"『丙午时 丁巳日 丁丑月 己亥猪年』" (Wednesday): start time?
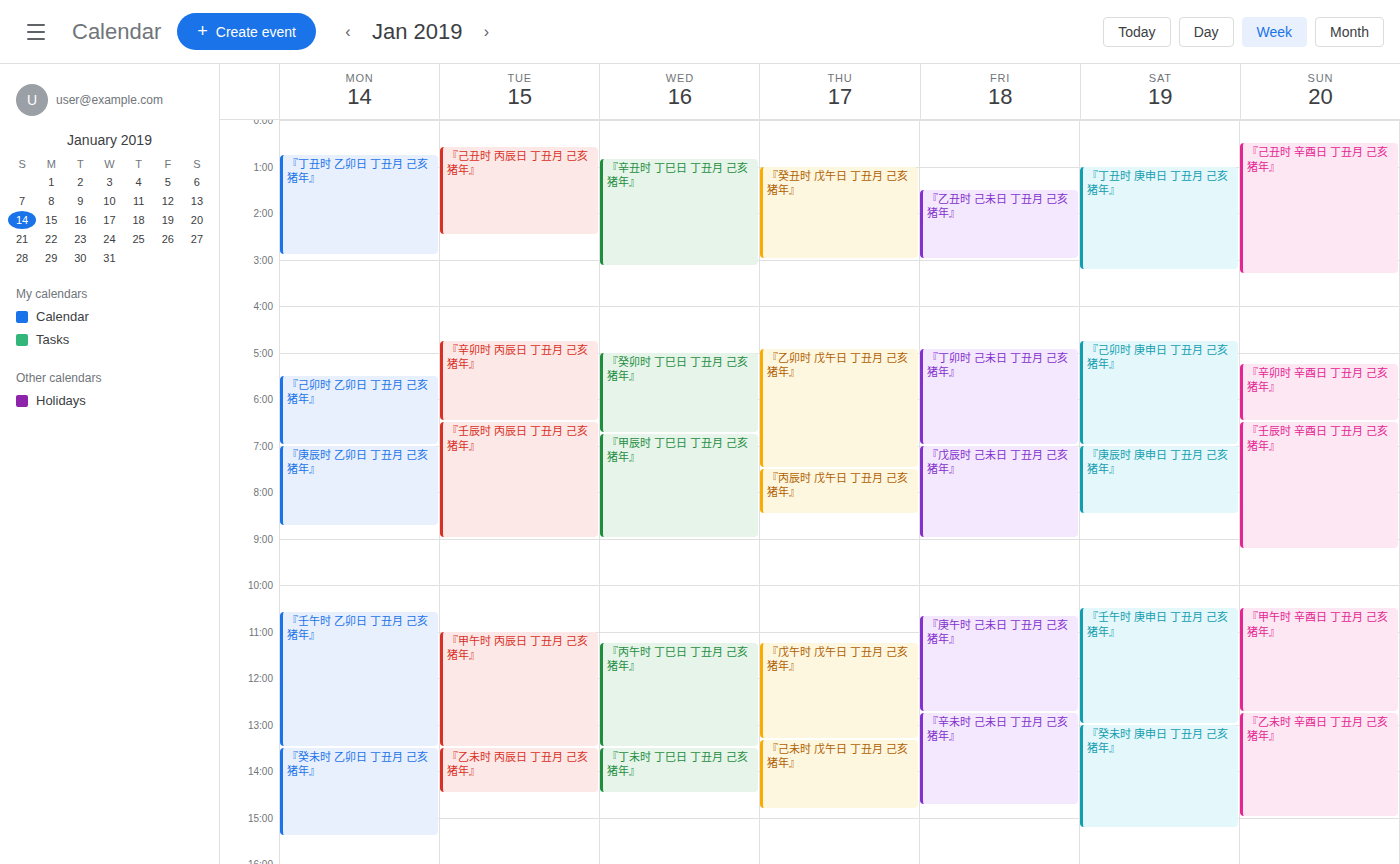
11:15 AM